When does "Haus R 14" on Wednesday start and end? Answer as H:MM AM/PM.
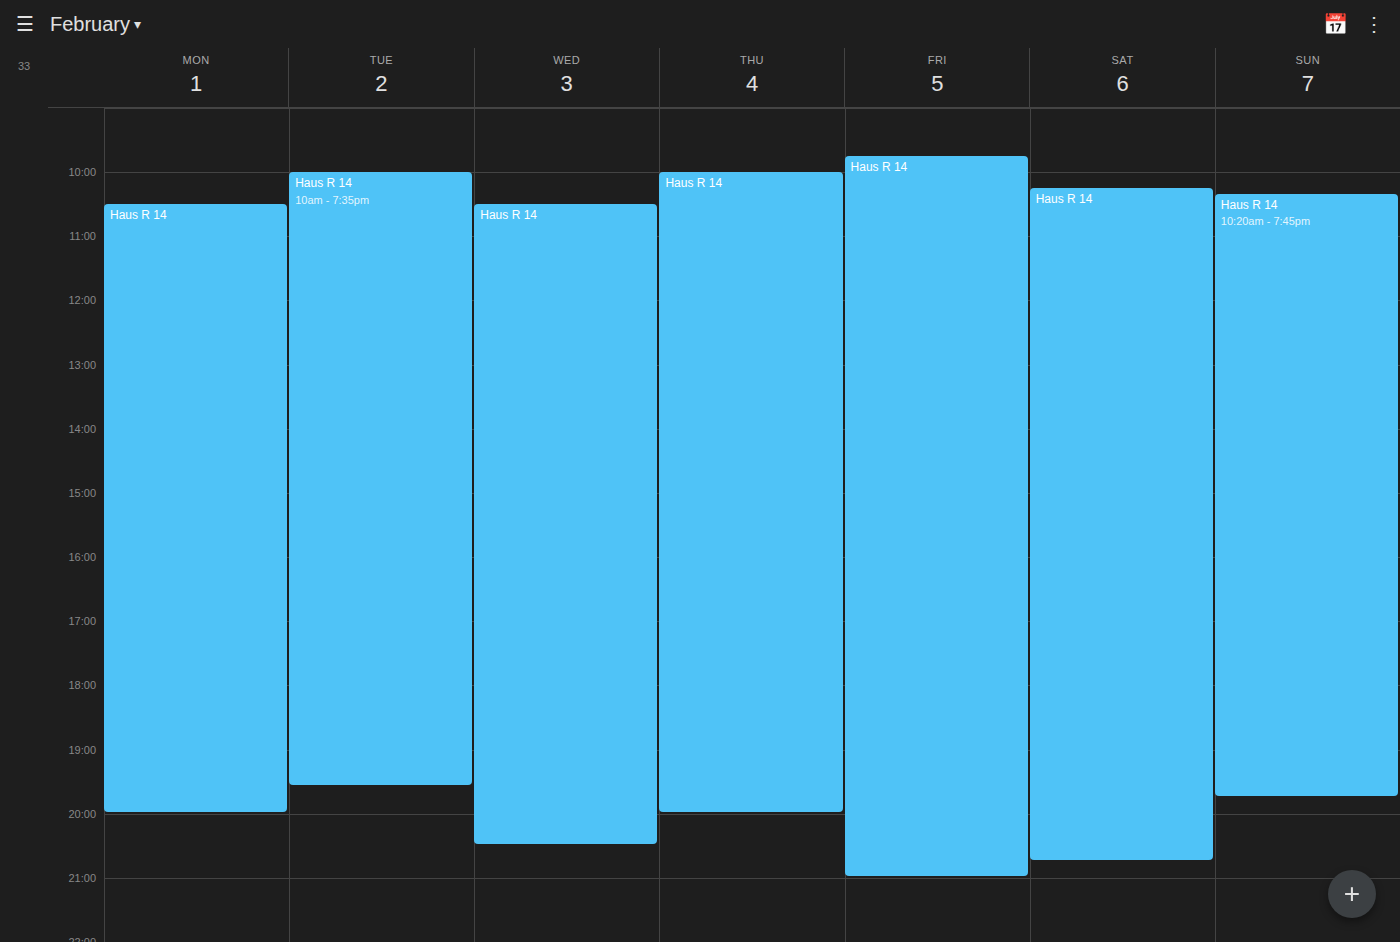
10:30 AM to 8:30 PM